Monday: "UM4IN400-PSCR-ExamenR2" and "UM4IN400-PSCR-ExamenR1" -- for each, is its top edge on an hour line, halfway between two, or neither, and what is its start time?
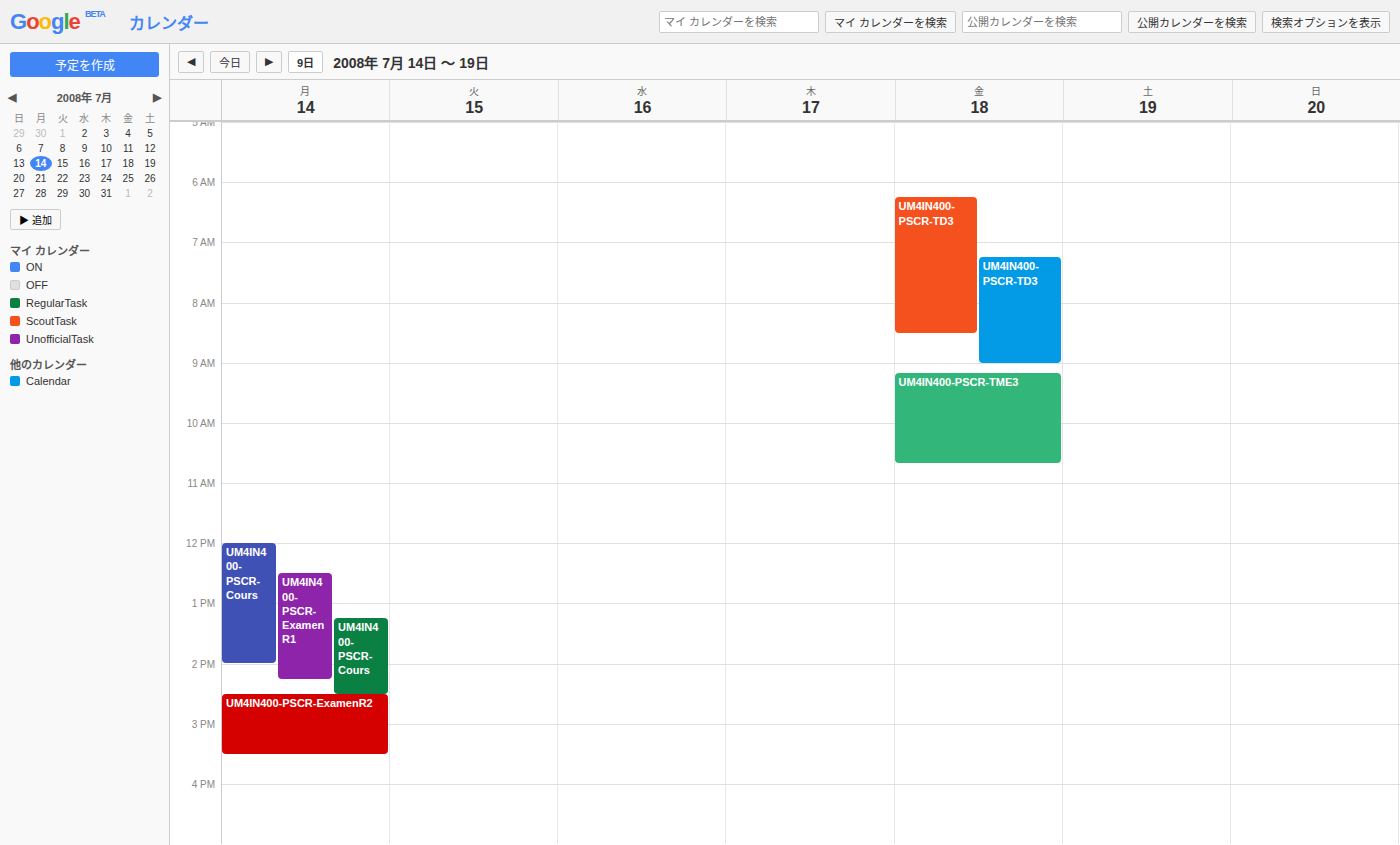
"UM4IN400-PSCR-ExamenR2": 14:30, halfway between the 14:00 and 15:00 lines. "UM4IN400-PSCR-ExamenR1": 12:30, halfway between the 12:00 and 13:00 lines.